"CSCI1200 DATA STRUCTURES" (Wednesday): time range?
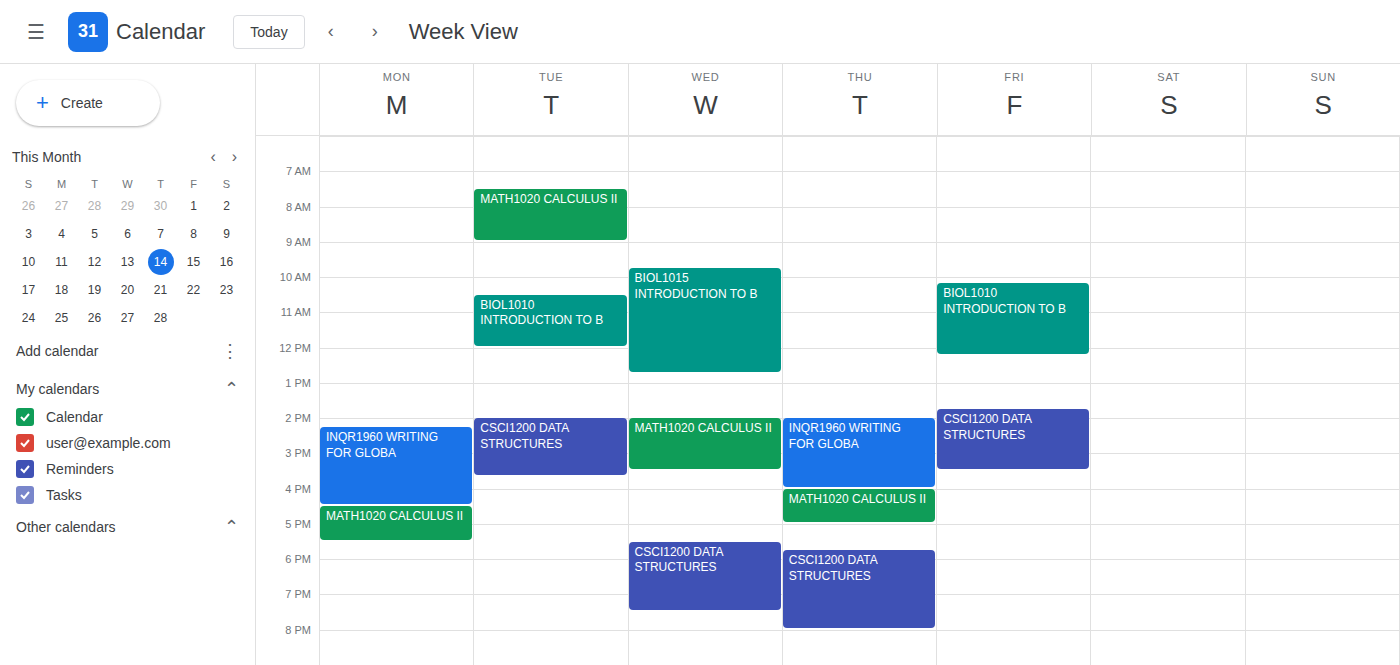
5:30 PM to 7:30 PM